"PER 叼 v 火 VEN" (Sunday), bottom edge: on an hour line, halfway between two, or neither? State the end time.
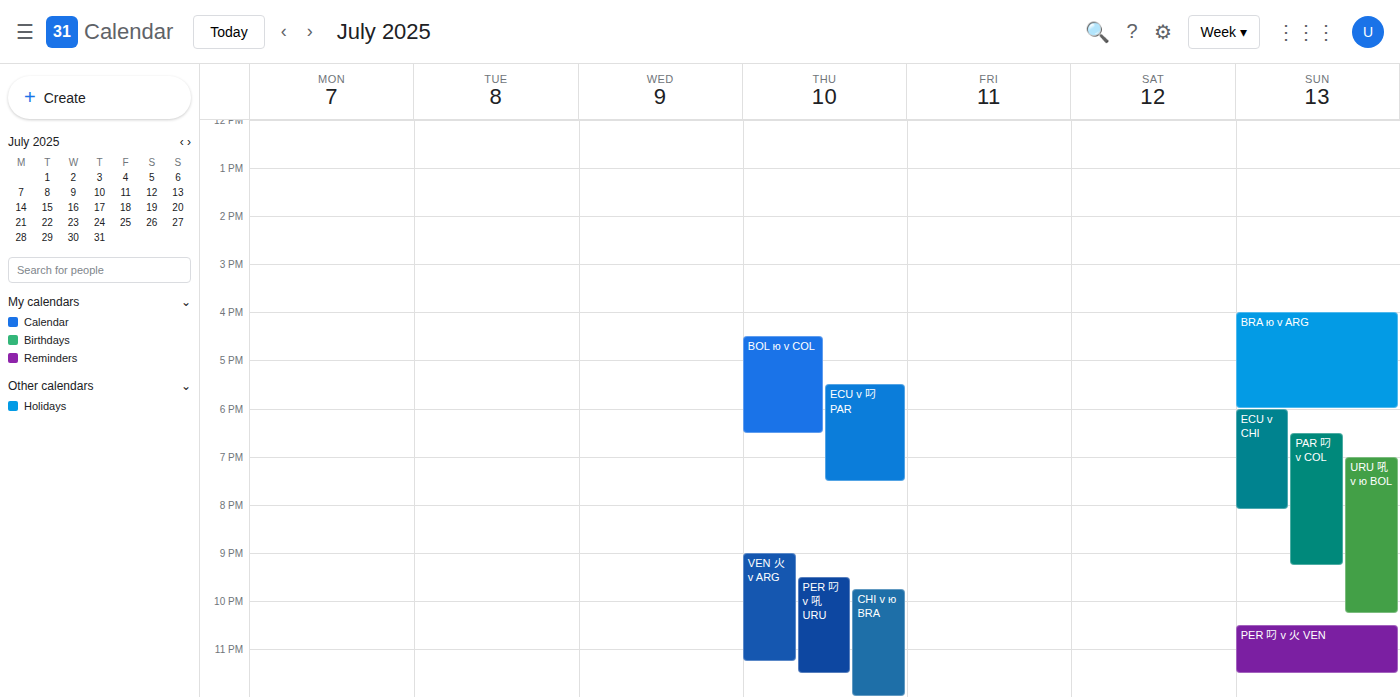
11:30 PM -- halfway between the 11 PM and 12 AM lines.